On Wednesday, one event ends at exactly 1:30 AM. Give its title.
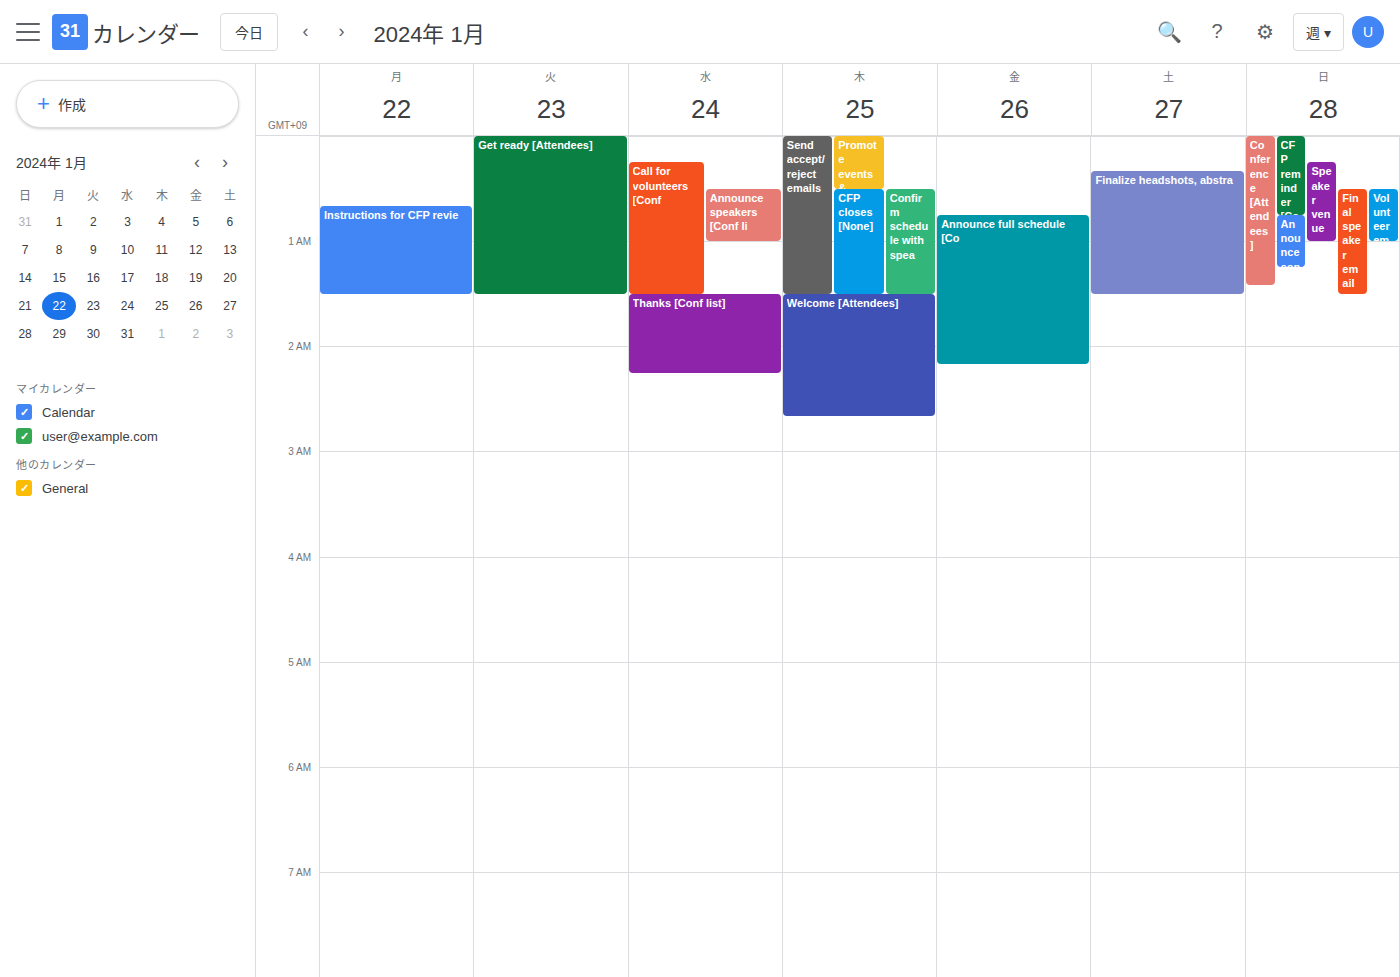
"Call for volunteers [Conf"